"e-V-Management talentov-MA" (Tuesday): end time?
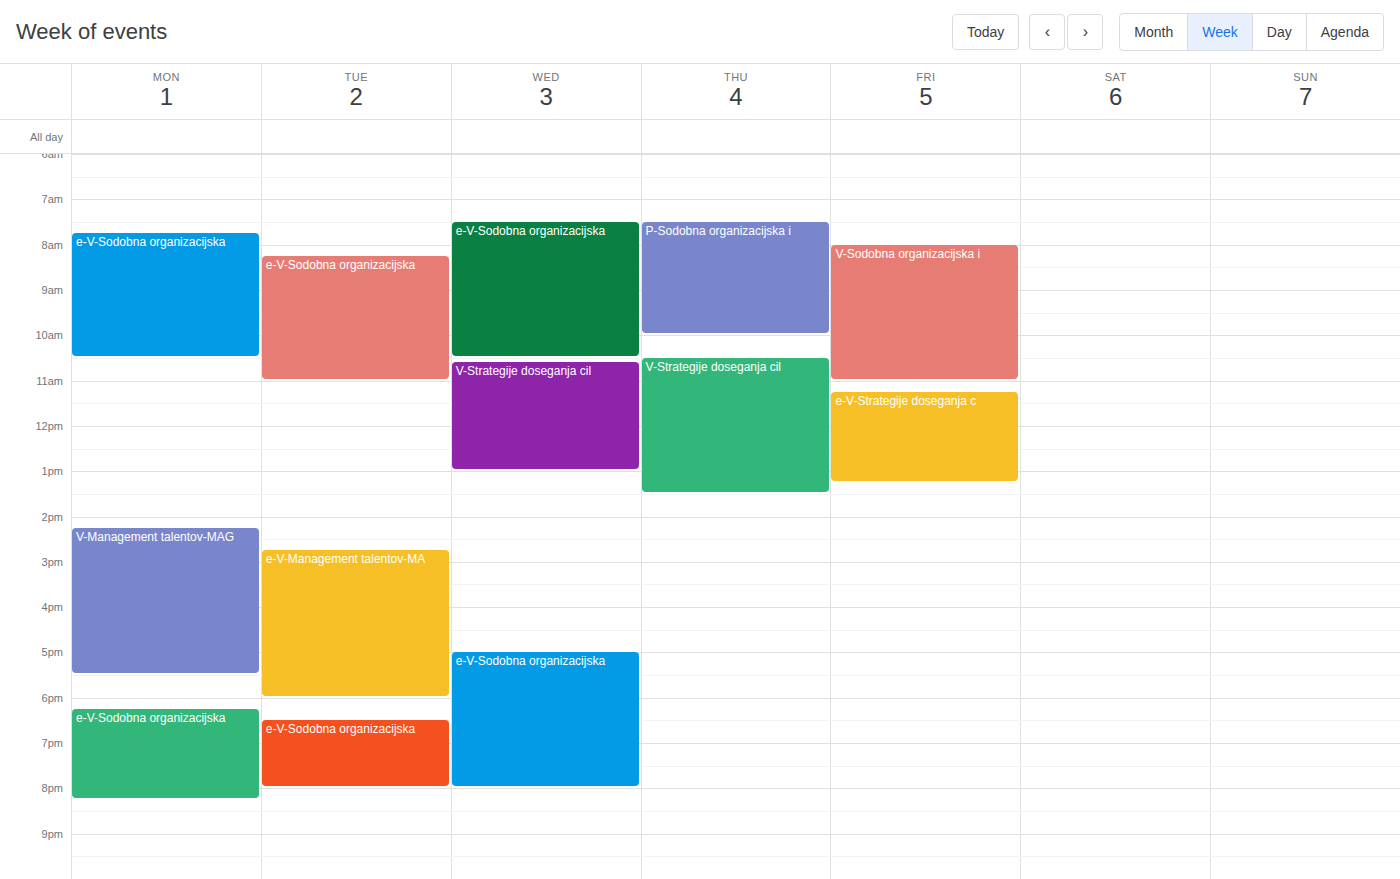
6:00 PM